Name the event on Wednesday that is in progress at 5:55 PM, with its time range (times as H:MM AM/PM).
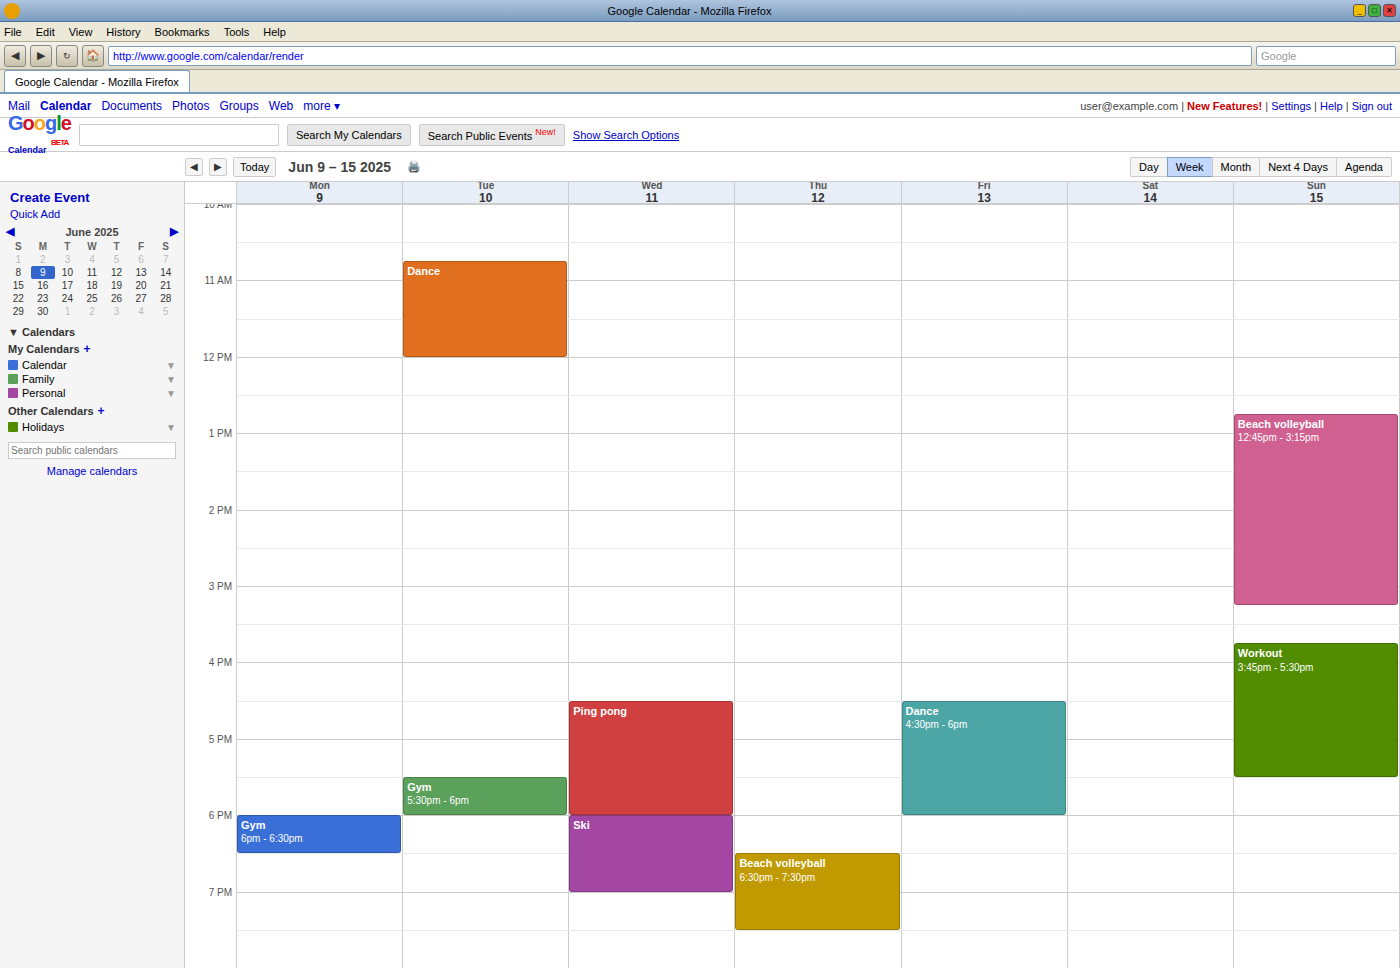
"Ping pong", 4:30 PM to 6:00 PM